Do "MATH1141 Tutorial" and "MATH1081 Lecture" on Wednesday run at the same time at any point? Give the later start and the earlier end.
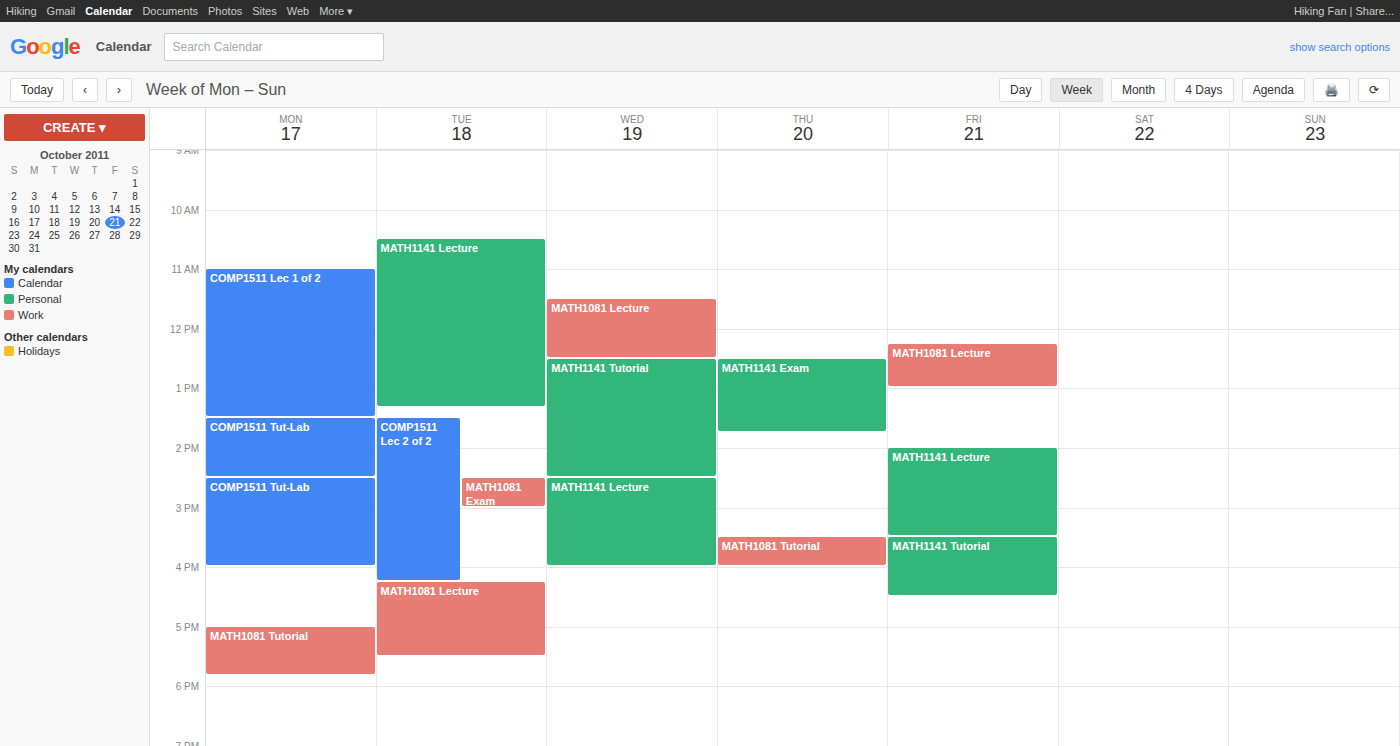
"MATH1081 Lecture" ends at 12:30 PM, exactly when "MATH1141 Tutorial" starts -- they touch but do not overlap.